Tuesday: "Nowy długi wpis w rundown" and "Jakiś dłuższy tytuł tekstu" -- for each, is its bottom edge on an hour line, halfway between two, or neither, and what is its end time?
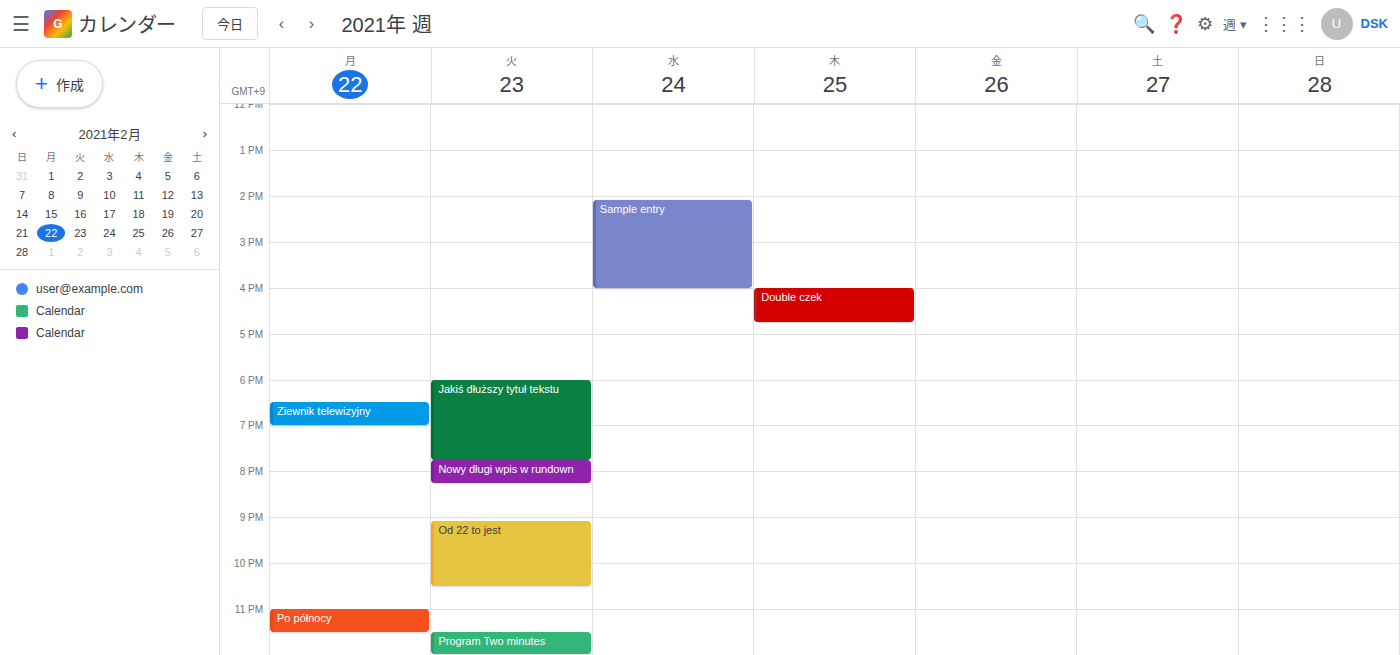
"Nowy długi wpis w rundown": 8:15 PM, neither: a quarter of the way from the 8 PM line to the 9 PM line. "Jakiś dłuższy tytuł tekstu": 7:45 PM, neither: three quarters of the way from the 7 PM line to the 8 PM line.